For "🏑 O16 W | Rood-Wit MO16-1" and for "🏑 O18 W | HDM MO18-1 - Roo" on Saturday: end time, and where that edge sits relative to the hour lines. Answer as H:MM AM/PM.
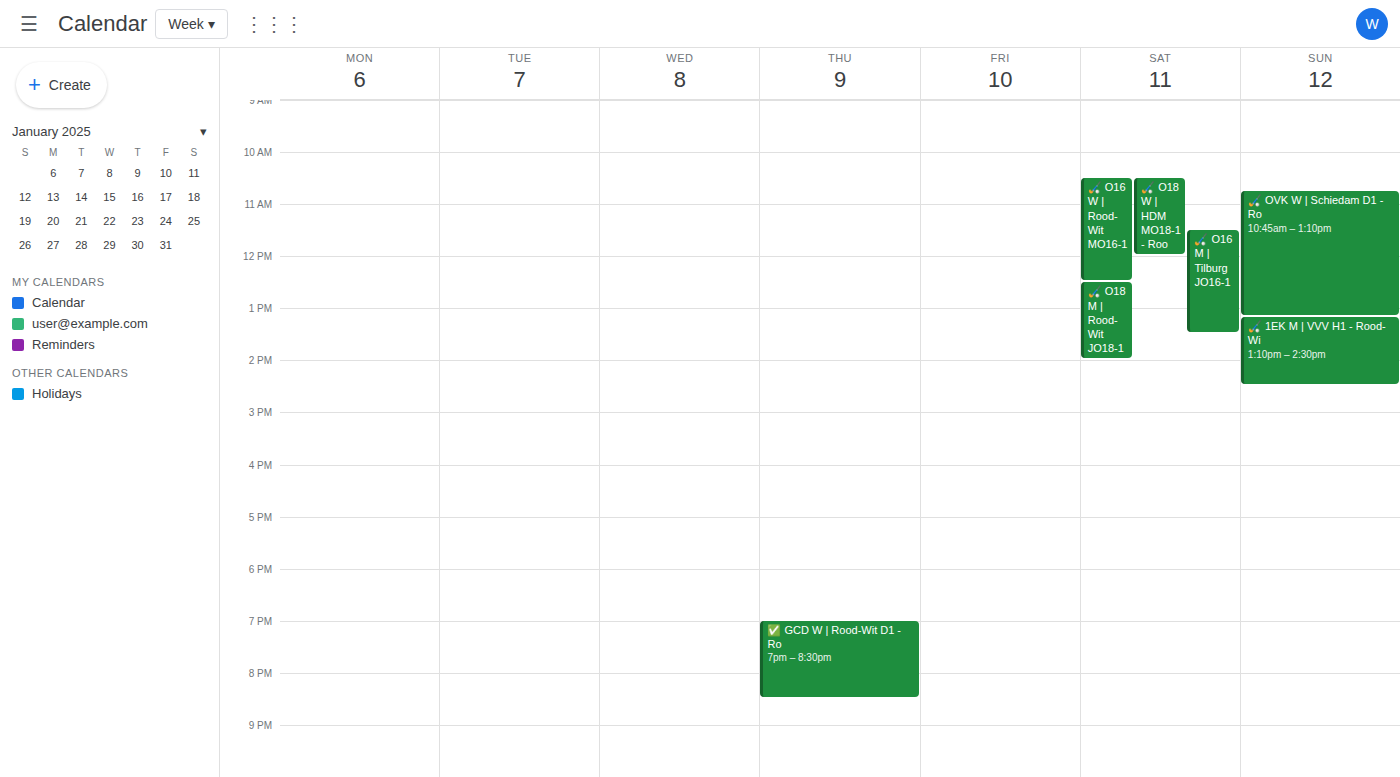
"🏑 O16 W | Rood-Wit MO16-1": 12:30 PM, halfway between the 12 PM and 1 PM lines. "🏑 O18 W | HDM MO18-1 - Roo": 12:00 PM, exactly on the 12 PM line.